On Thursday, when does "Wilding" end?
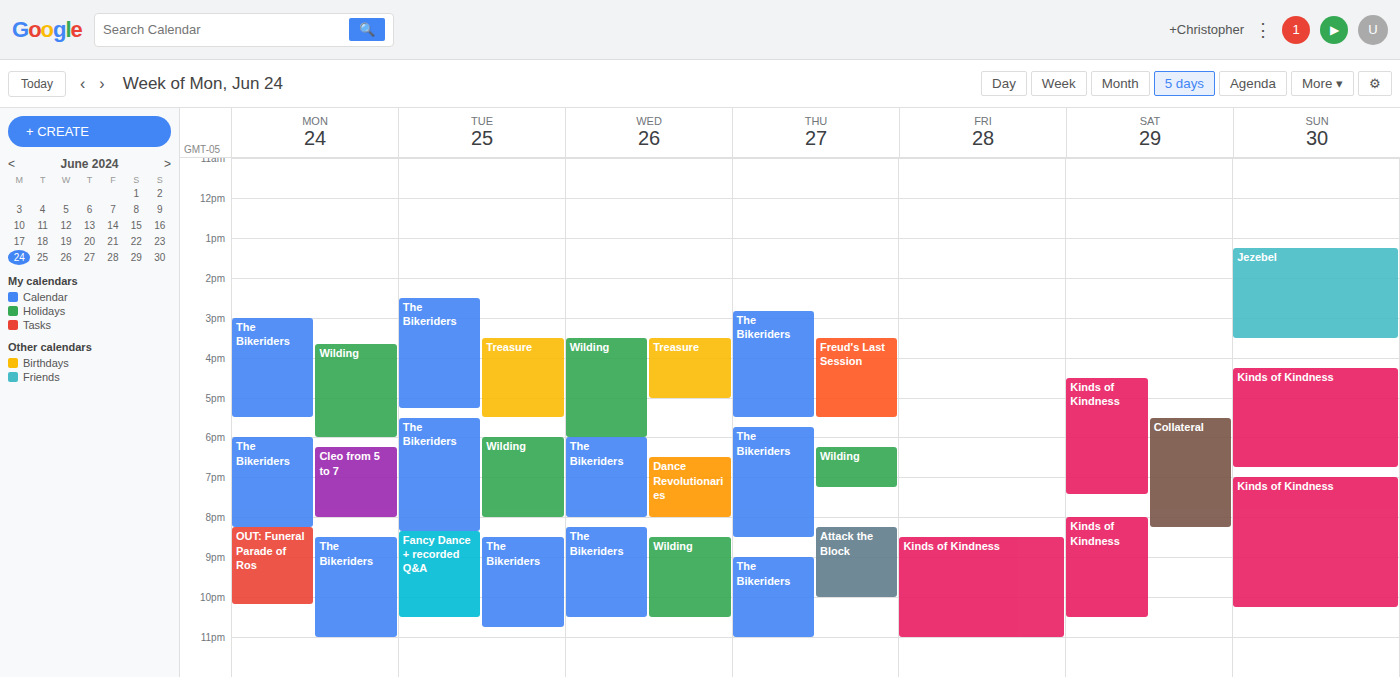
7:15 PM